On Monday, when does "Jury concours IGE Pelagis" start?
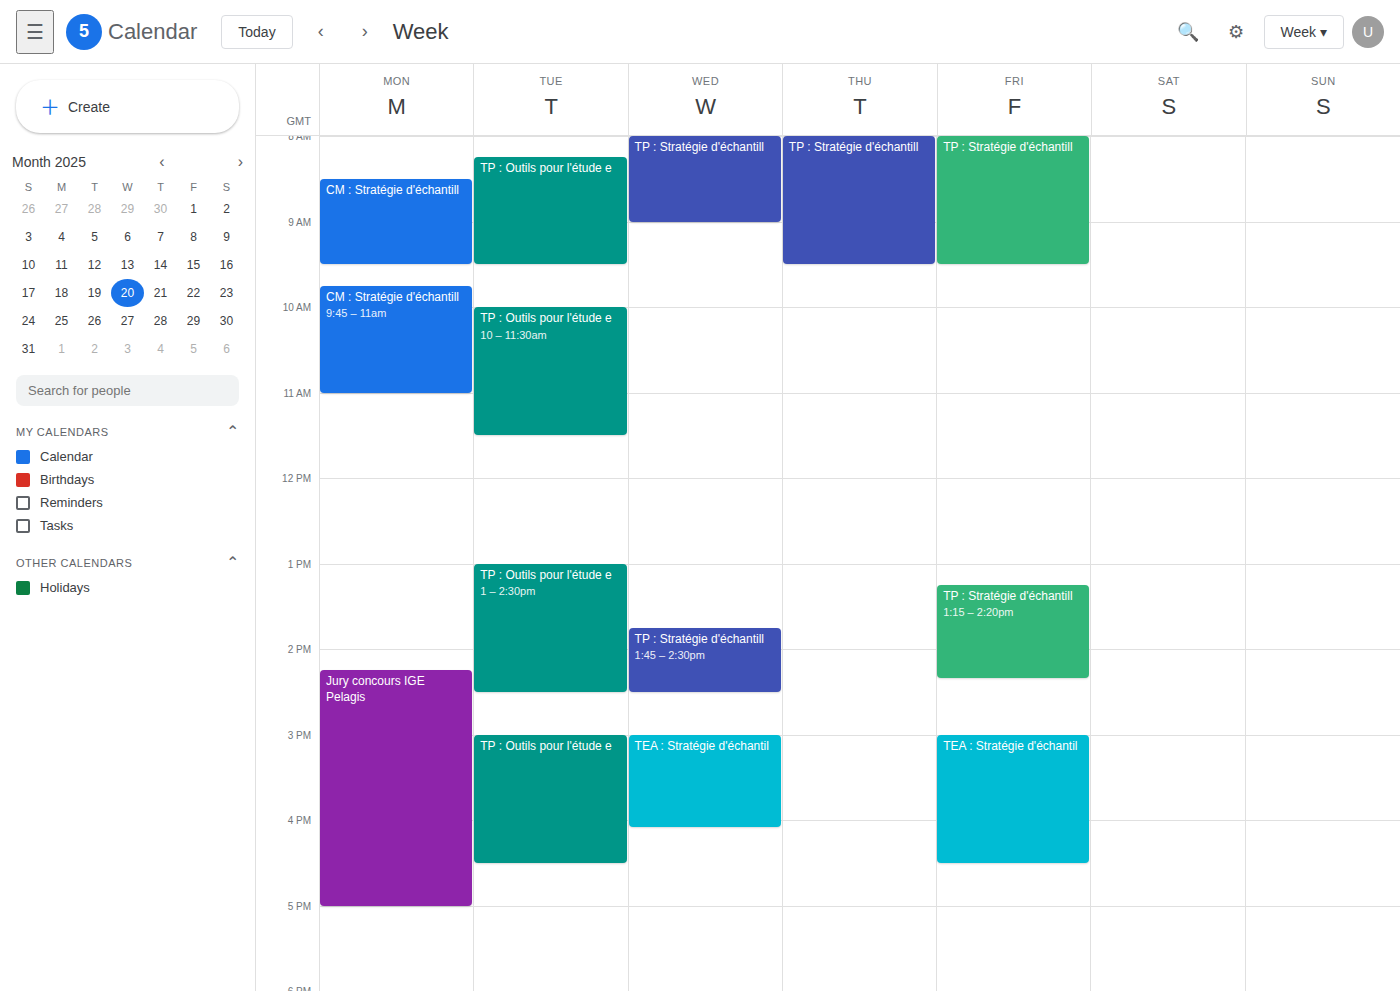
2:15 PM